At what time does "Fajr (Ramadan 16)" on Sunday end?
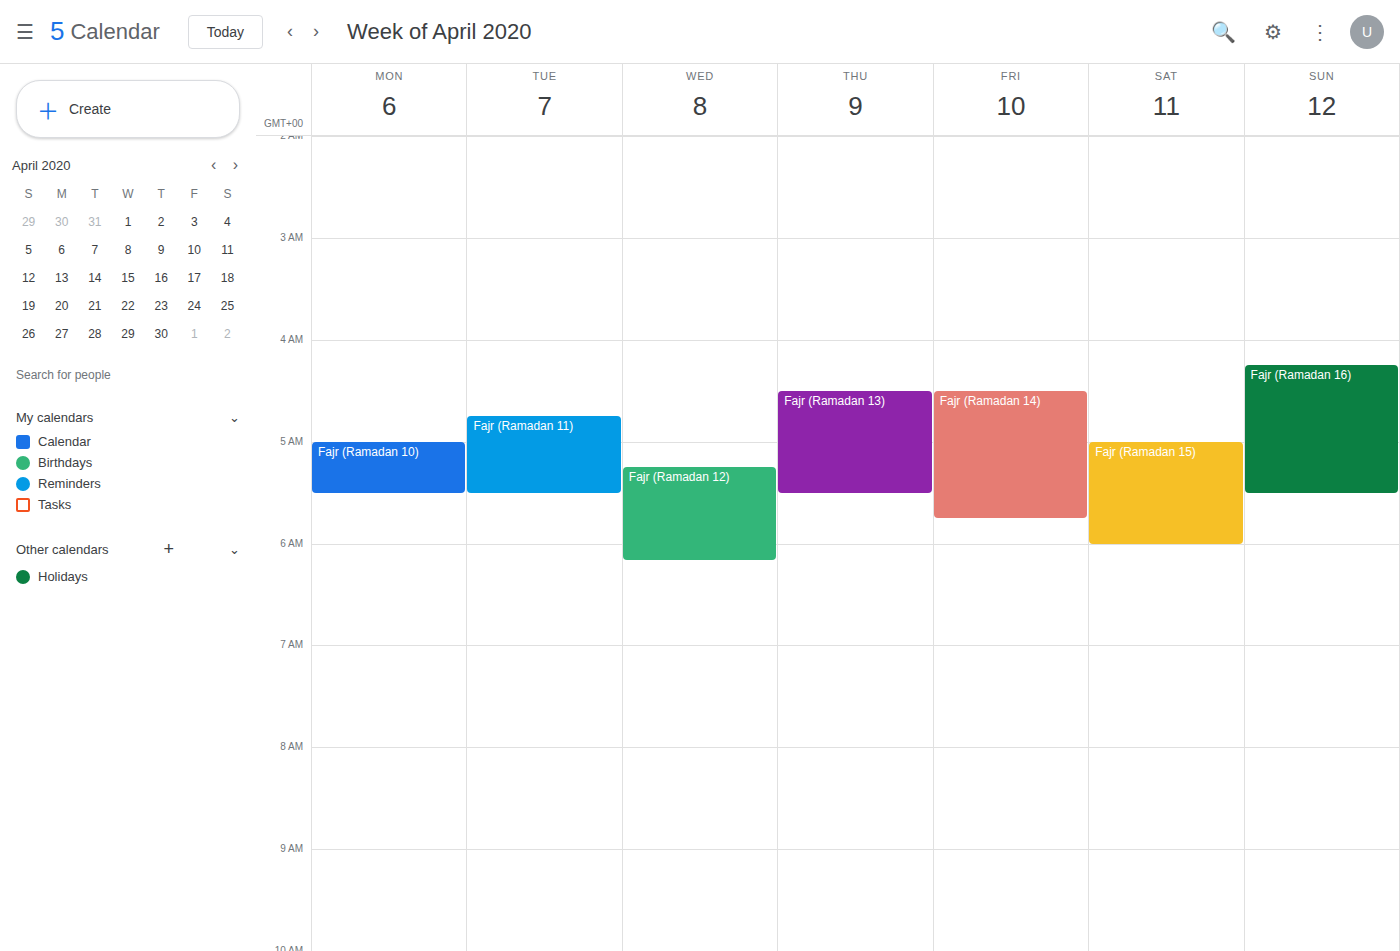
5:30 AM